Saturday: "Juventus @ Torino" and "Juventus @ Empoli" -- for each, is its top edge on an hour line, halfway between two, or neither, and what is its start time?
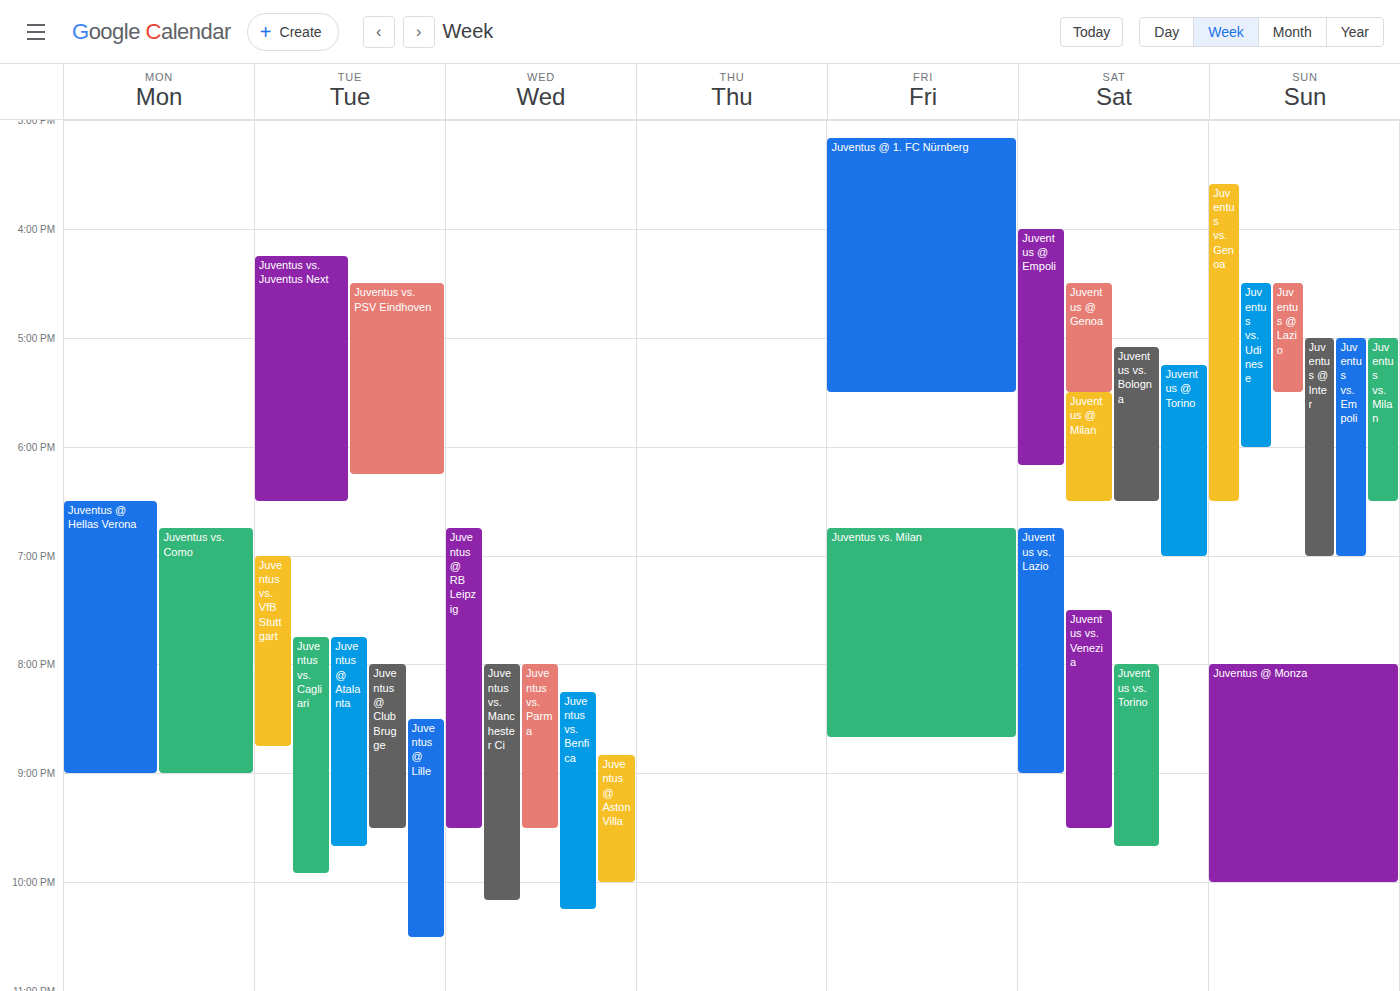
"Juventus @ Torino": 5:15 PM, neither: a quarter of the way from the 5 PM line to the 6 PM line. "Juventus @ Empoli": 4:00 PM, exactly on the 4 PM line.